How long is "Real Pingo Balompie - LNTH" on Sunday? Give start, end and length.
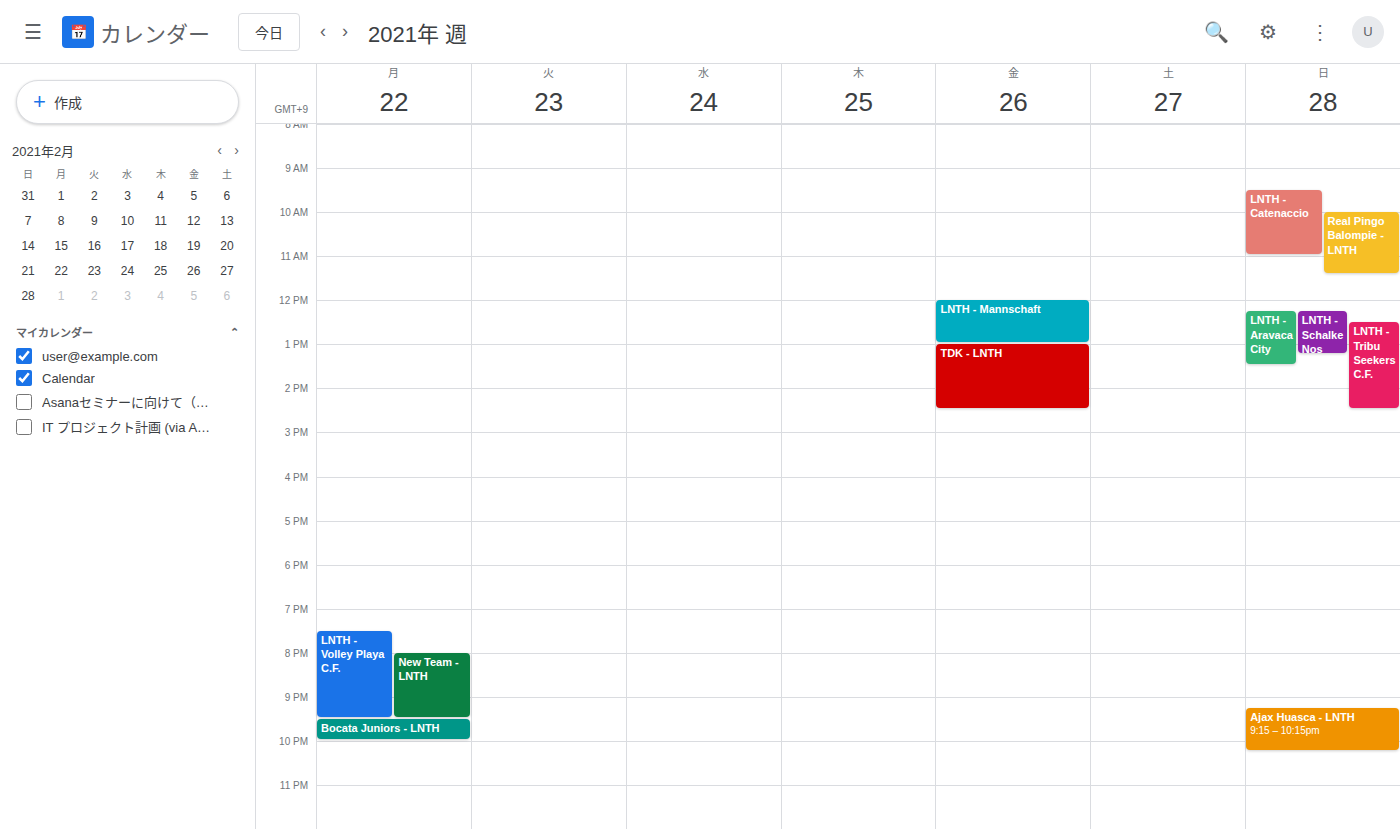
10:00 to 11:25, 1 hour 25 minutes